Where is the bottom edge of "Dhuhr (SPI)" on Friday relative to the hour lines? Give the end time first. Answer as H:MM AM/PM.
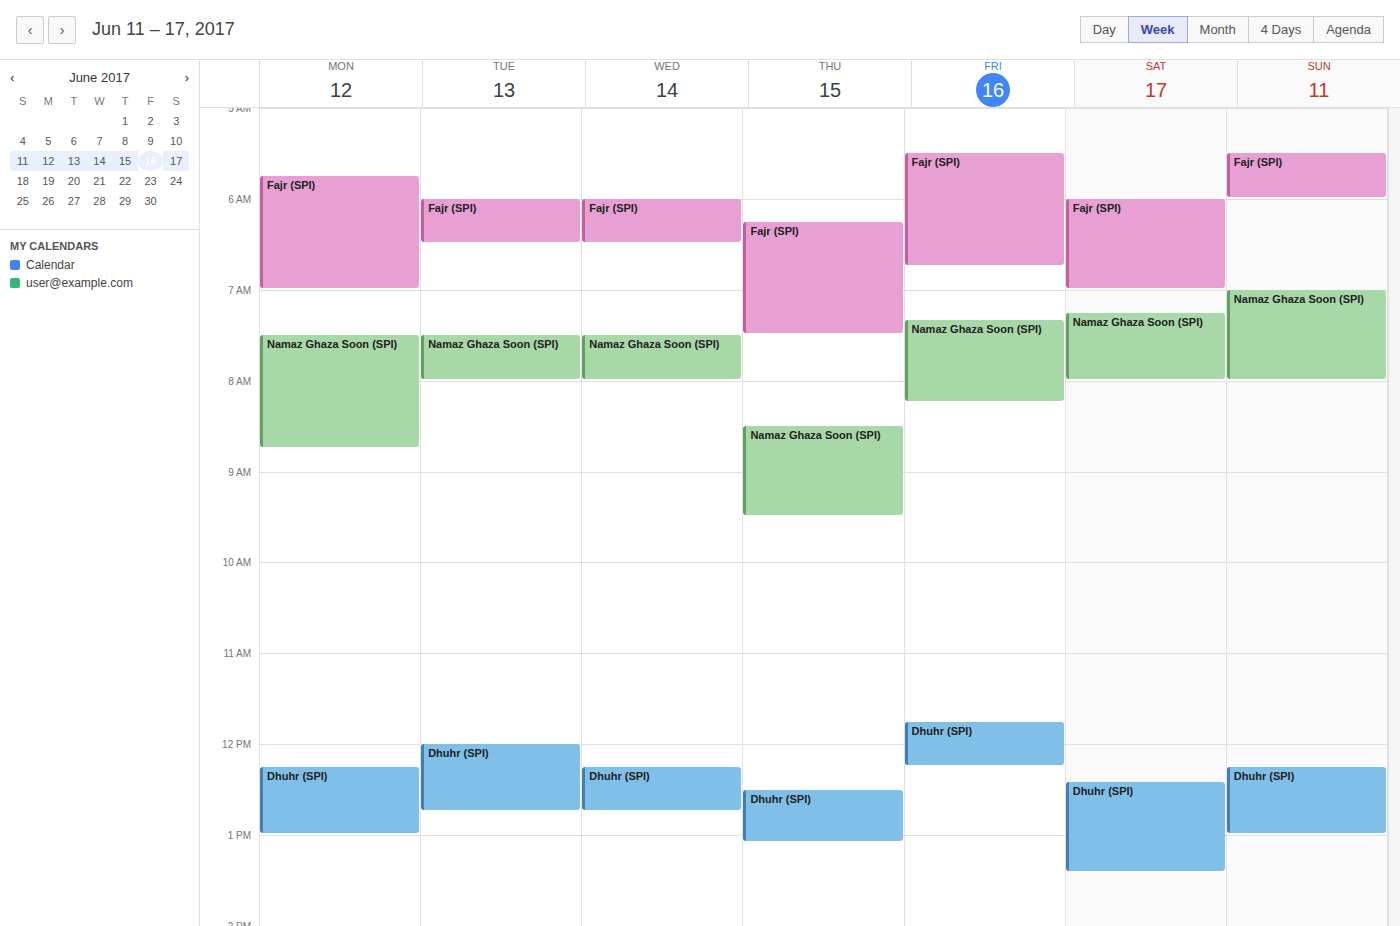
12:15 PM -- neither: a quarter of the way from the 12 PM line to the 1 PM line.